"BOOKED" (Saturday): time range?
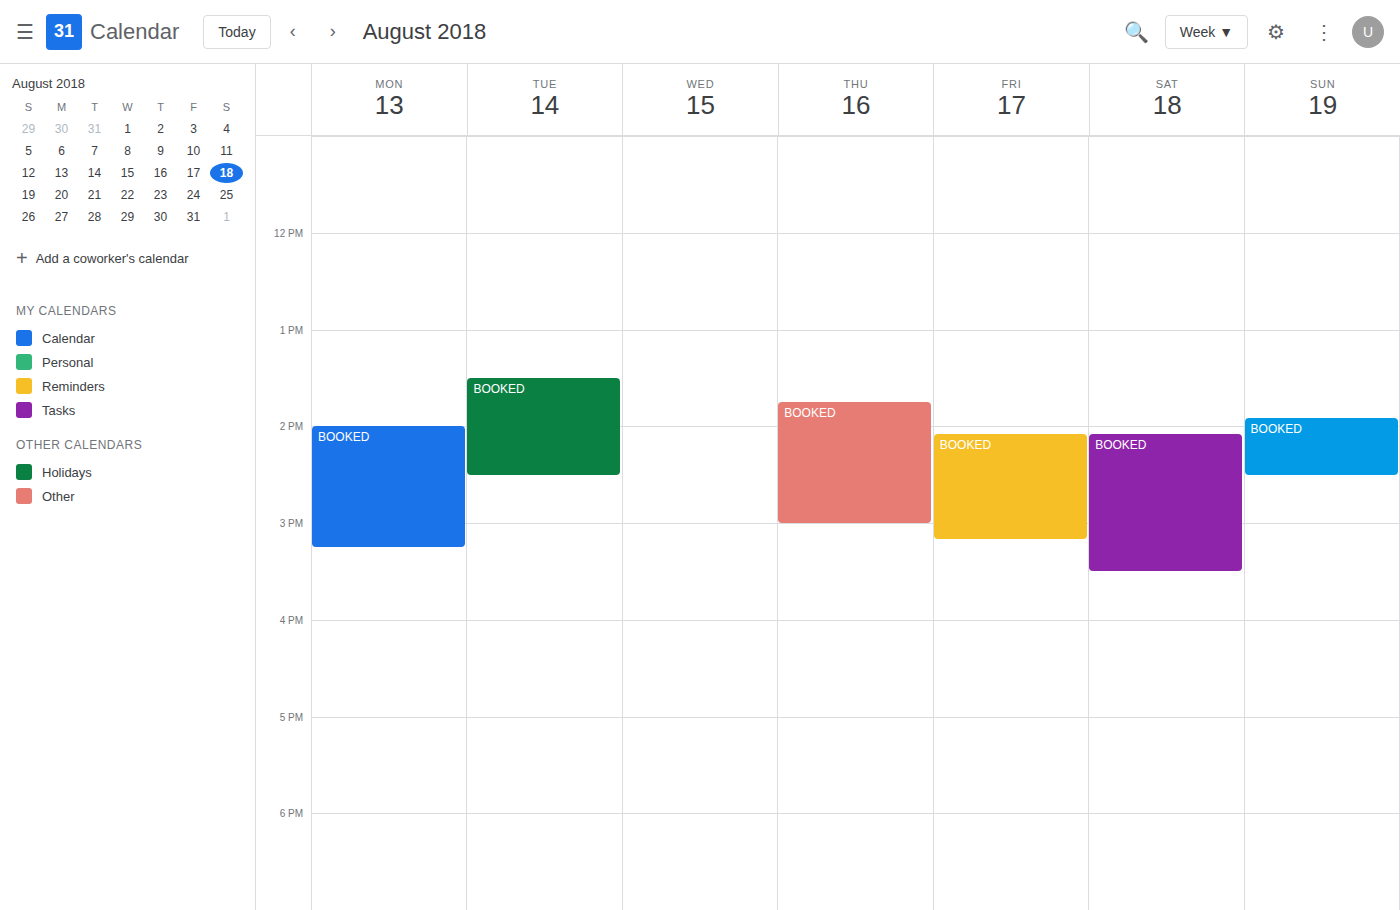
2:05 PM to 3:30 PM